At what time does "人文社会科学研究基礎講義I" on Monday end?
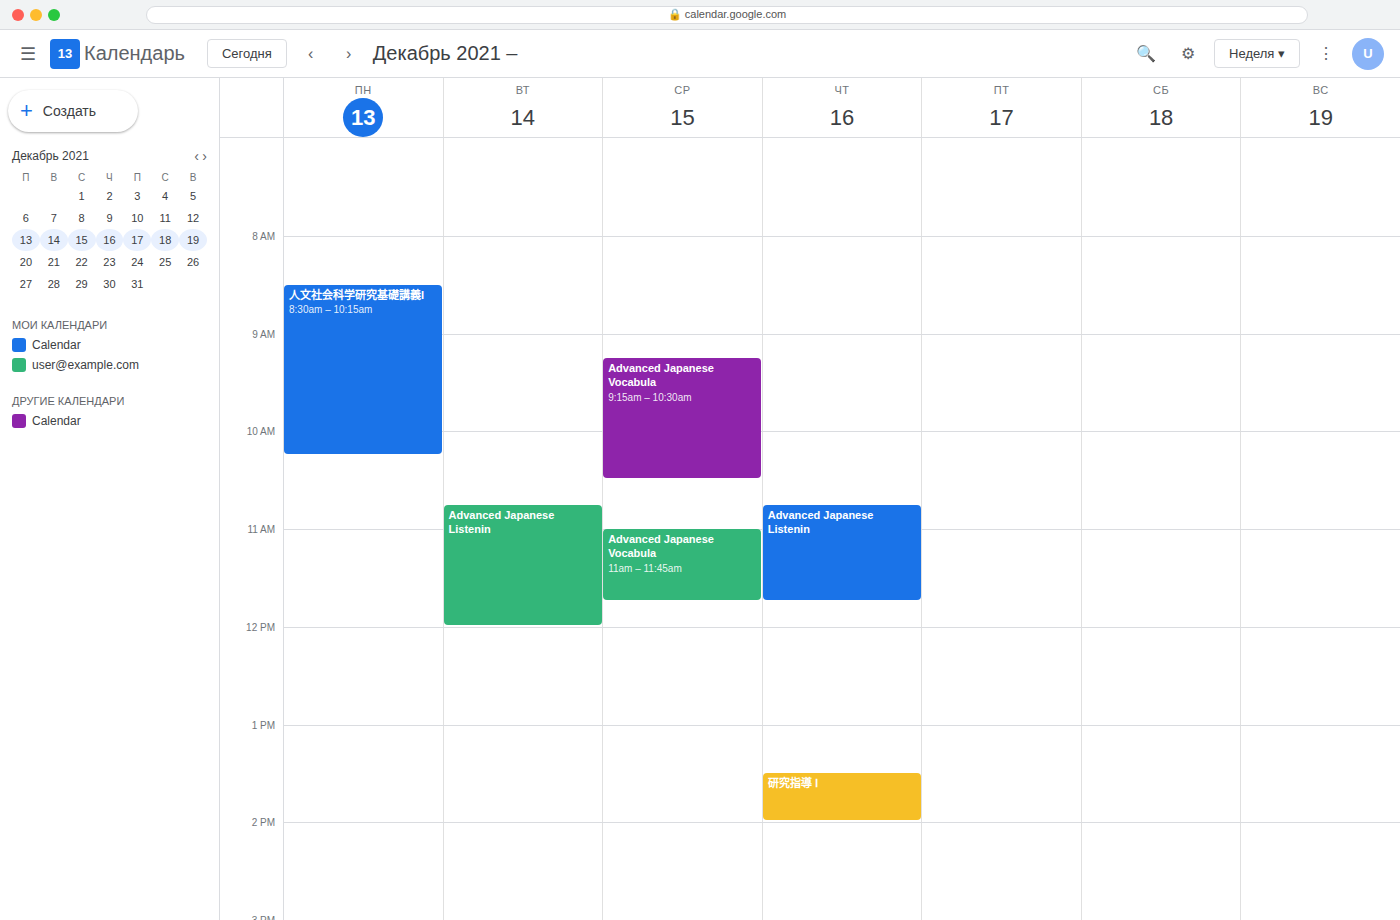
10:15 AM